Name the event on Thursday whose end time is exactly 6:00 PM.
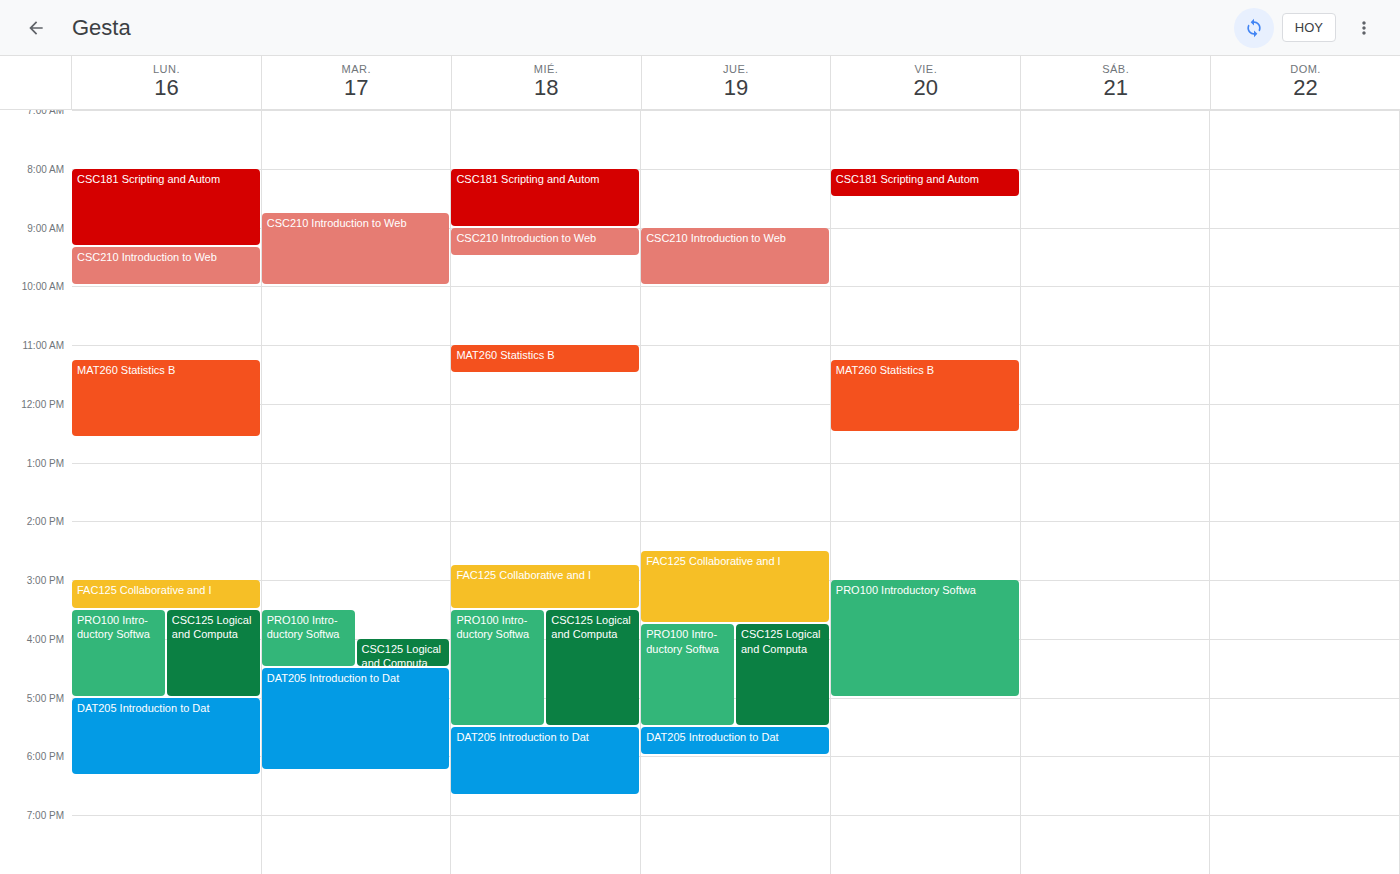
"DAT205 Introduction to Dat"